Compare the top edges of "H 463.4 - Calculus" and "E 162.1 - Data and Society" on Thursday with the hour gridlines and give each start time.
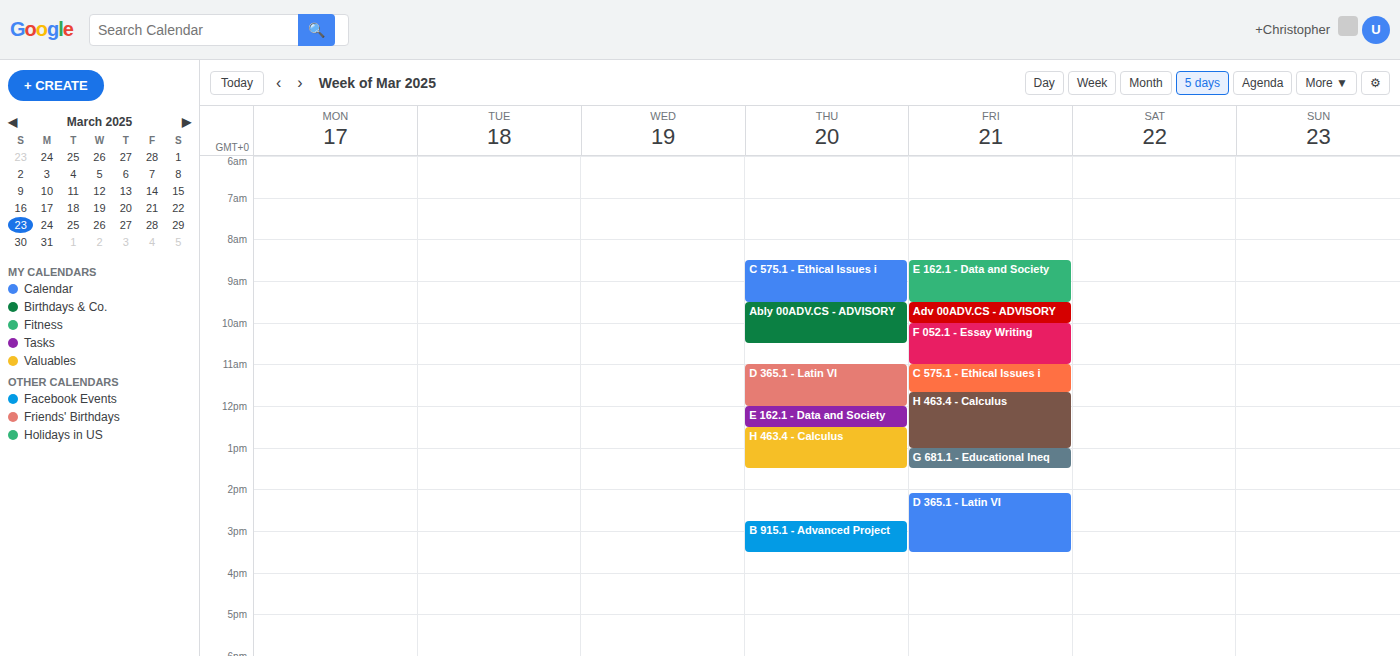
"H 463.4 - Calculus": 12:30 PM, halfway between the 12 PM and 1 PM lines. "E 162.1 - Data and Society": 12:00 PM, exactly on the 12 PM line.